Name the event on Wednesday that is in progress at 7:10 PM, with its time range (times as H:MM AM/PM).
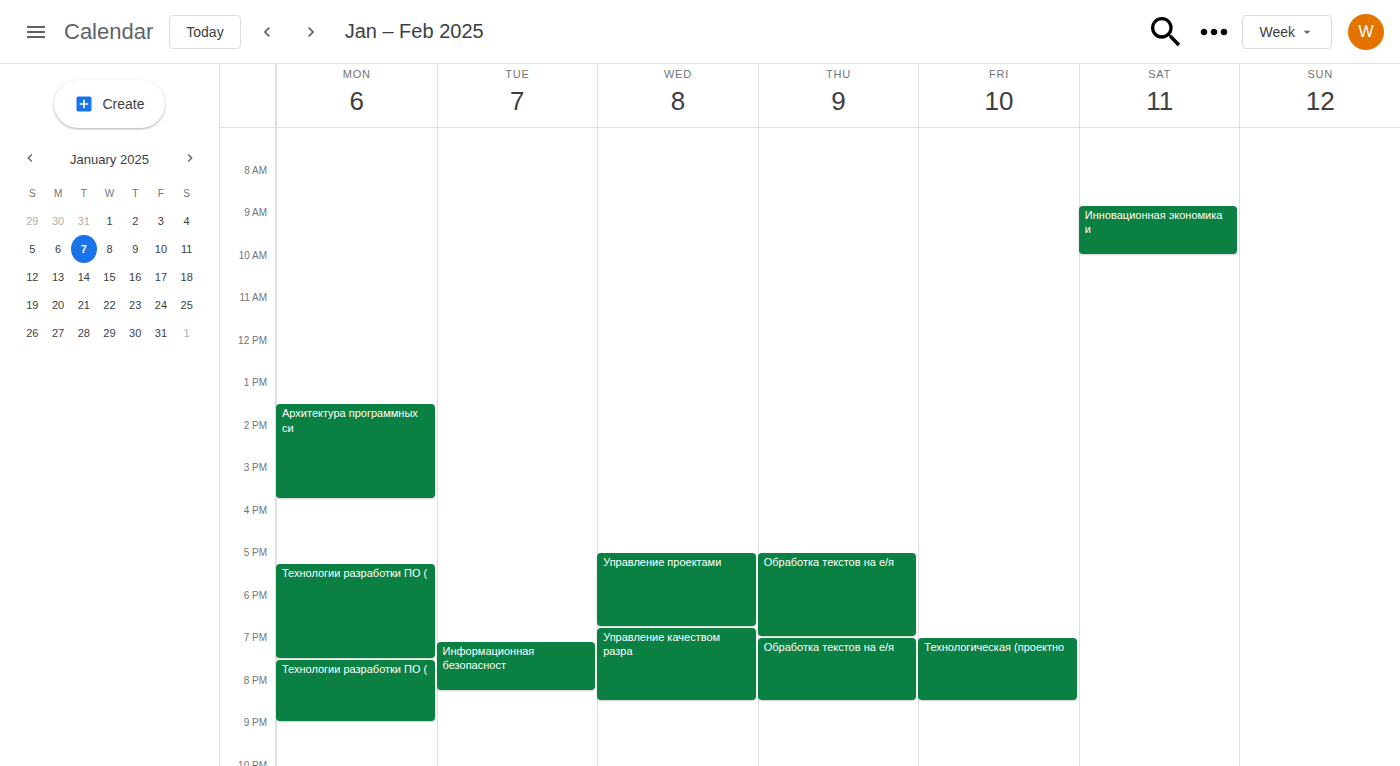
"Управление качеством разра", 6:45 PM to 8:30 PM